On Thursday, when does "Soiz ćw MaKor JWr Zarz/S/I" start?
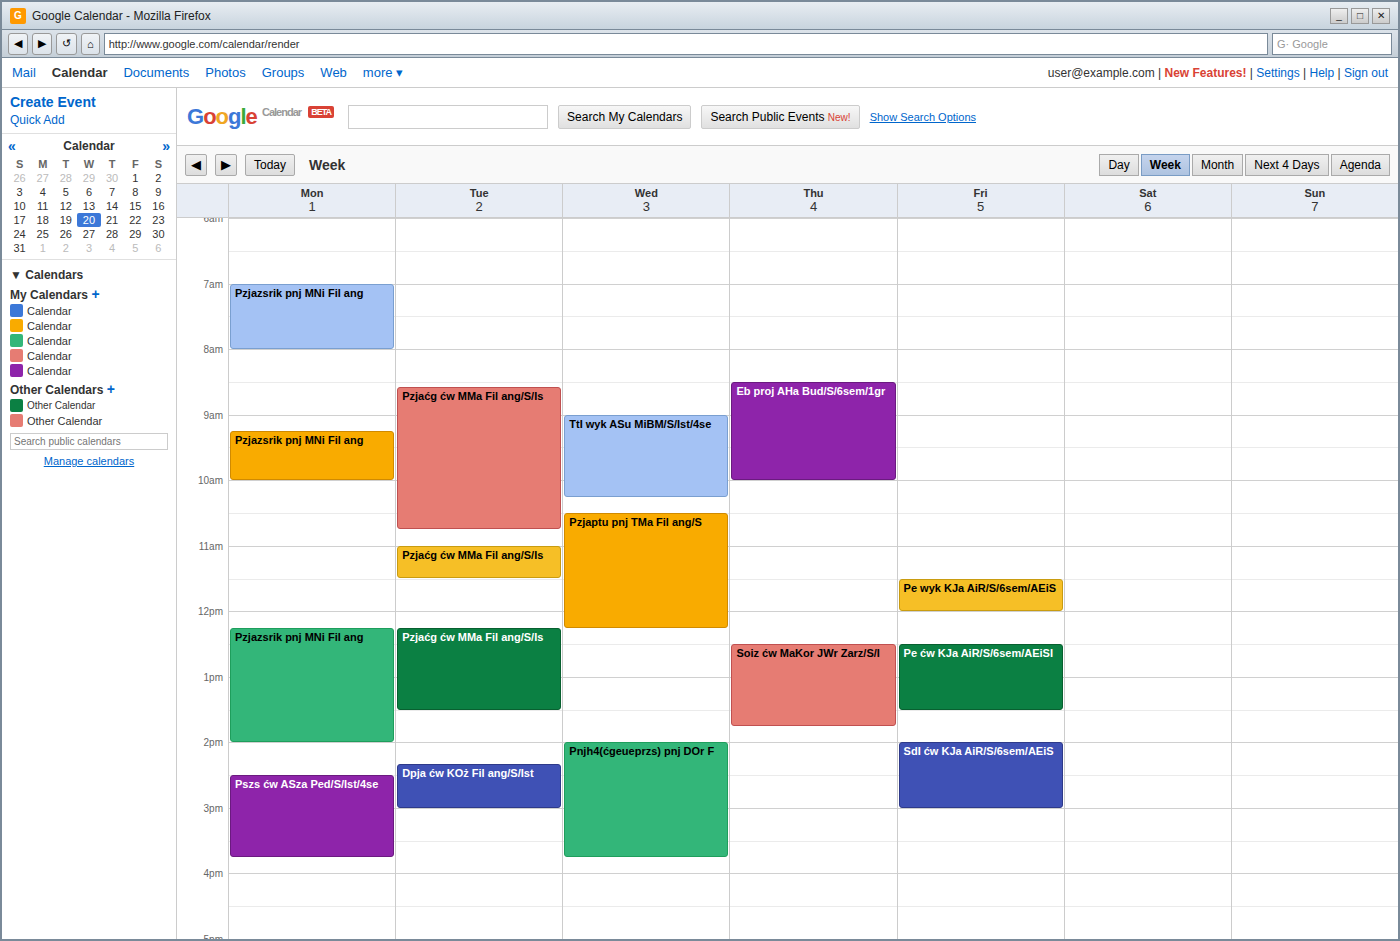
12:30 PM